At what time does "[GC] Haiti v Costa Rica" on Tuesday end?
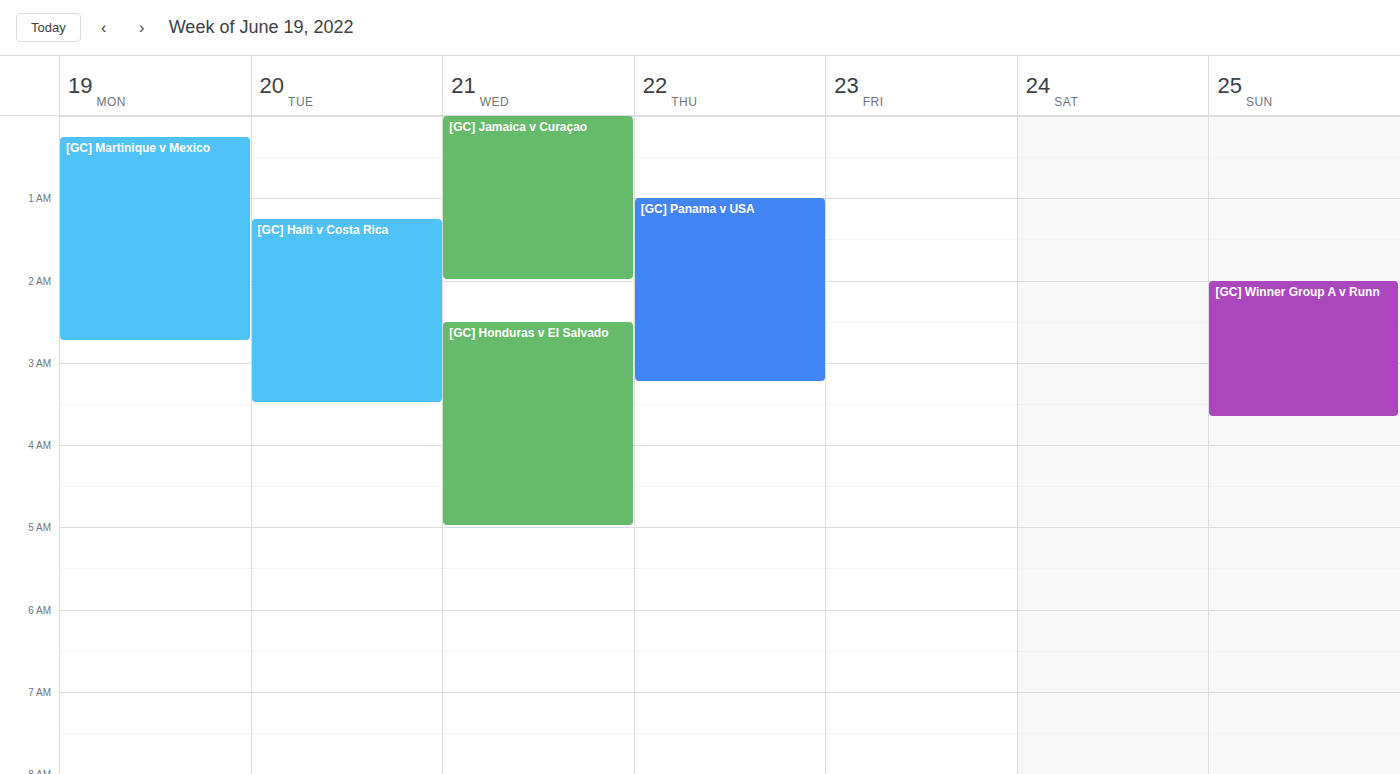
3:30 AM